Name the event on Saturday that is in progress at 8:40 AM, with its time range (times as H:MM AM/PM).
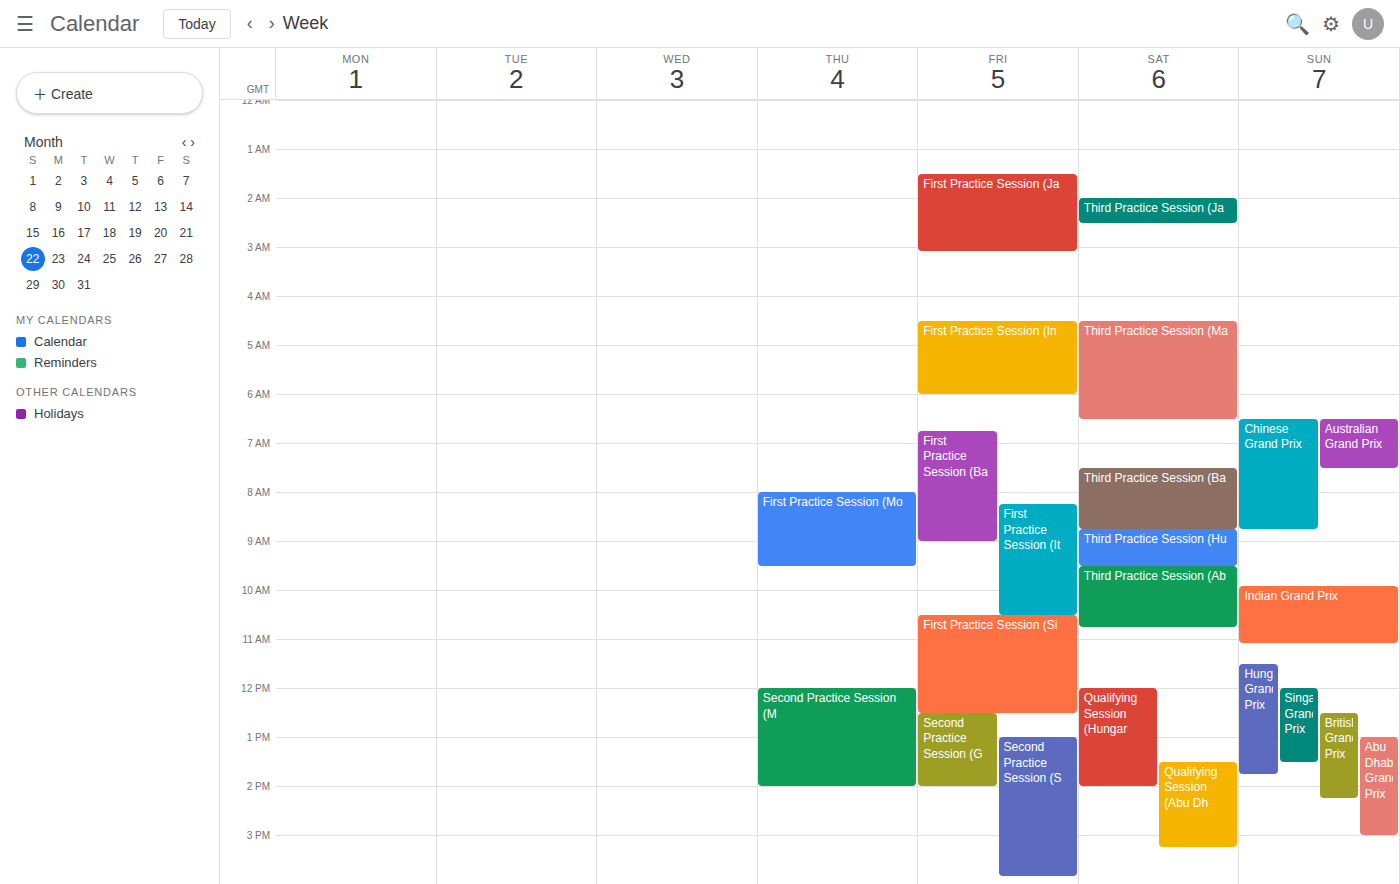
"Third Practice Session (Ba", 7:30 AM to 8:45 AM